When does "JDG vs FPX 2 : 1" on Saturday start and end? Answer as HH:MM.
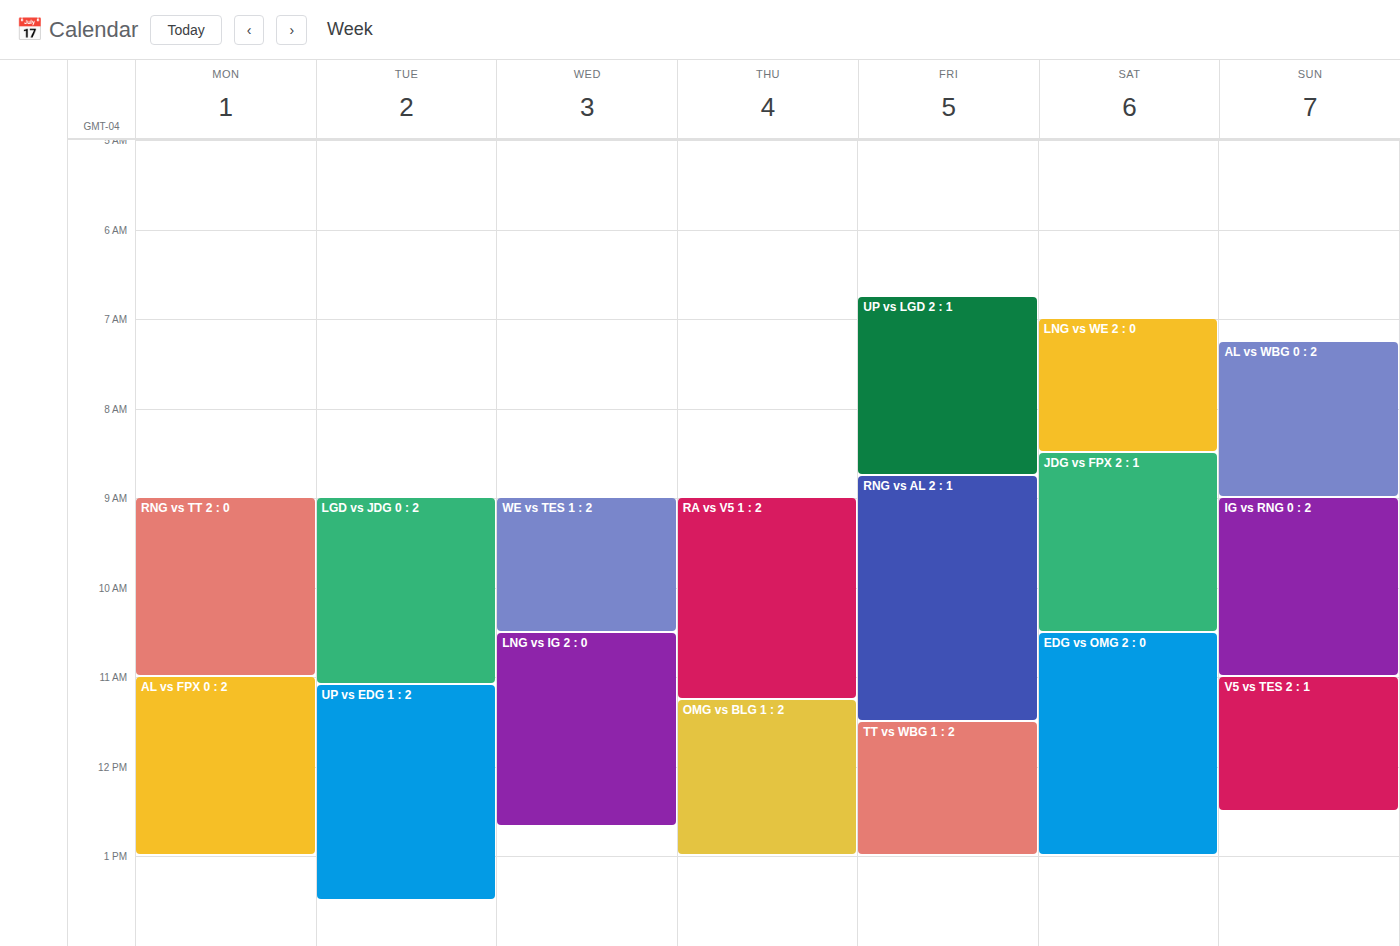
08:30 to 10:30